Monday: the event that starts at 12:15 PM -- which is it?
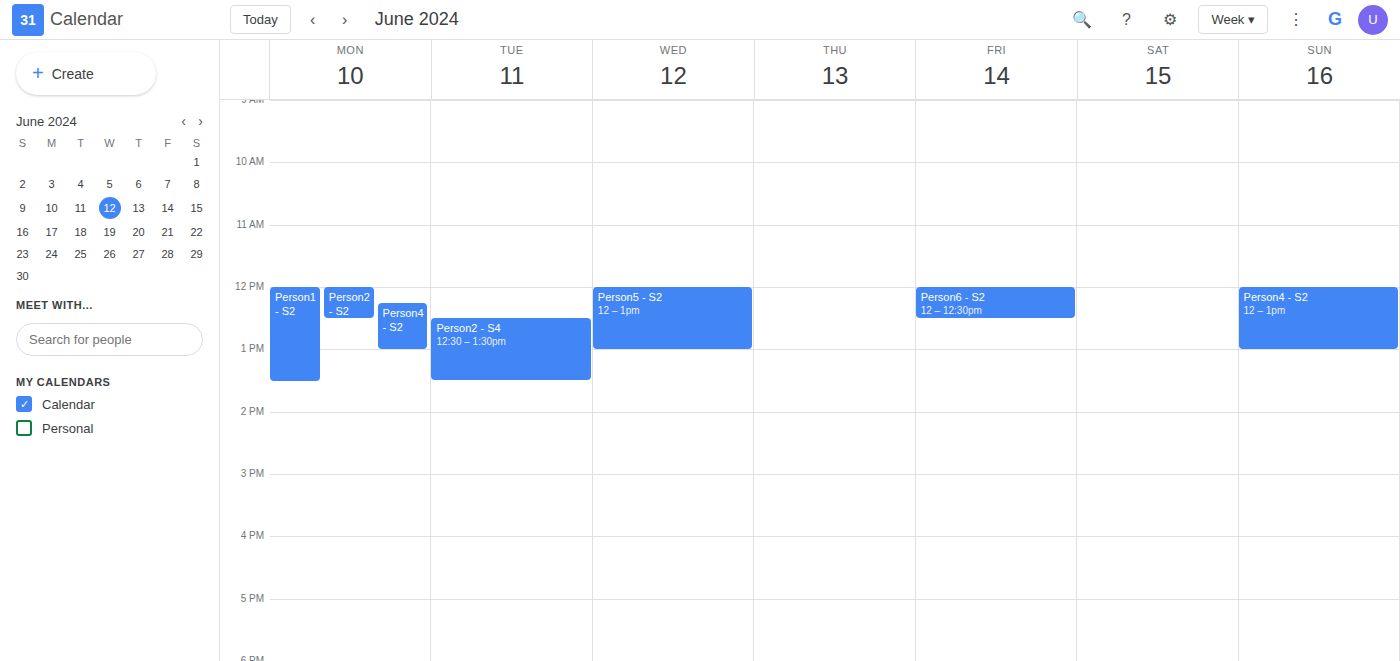
"Person4 - S2"